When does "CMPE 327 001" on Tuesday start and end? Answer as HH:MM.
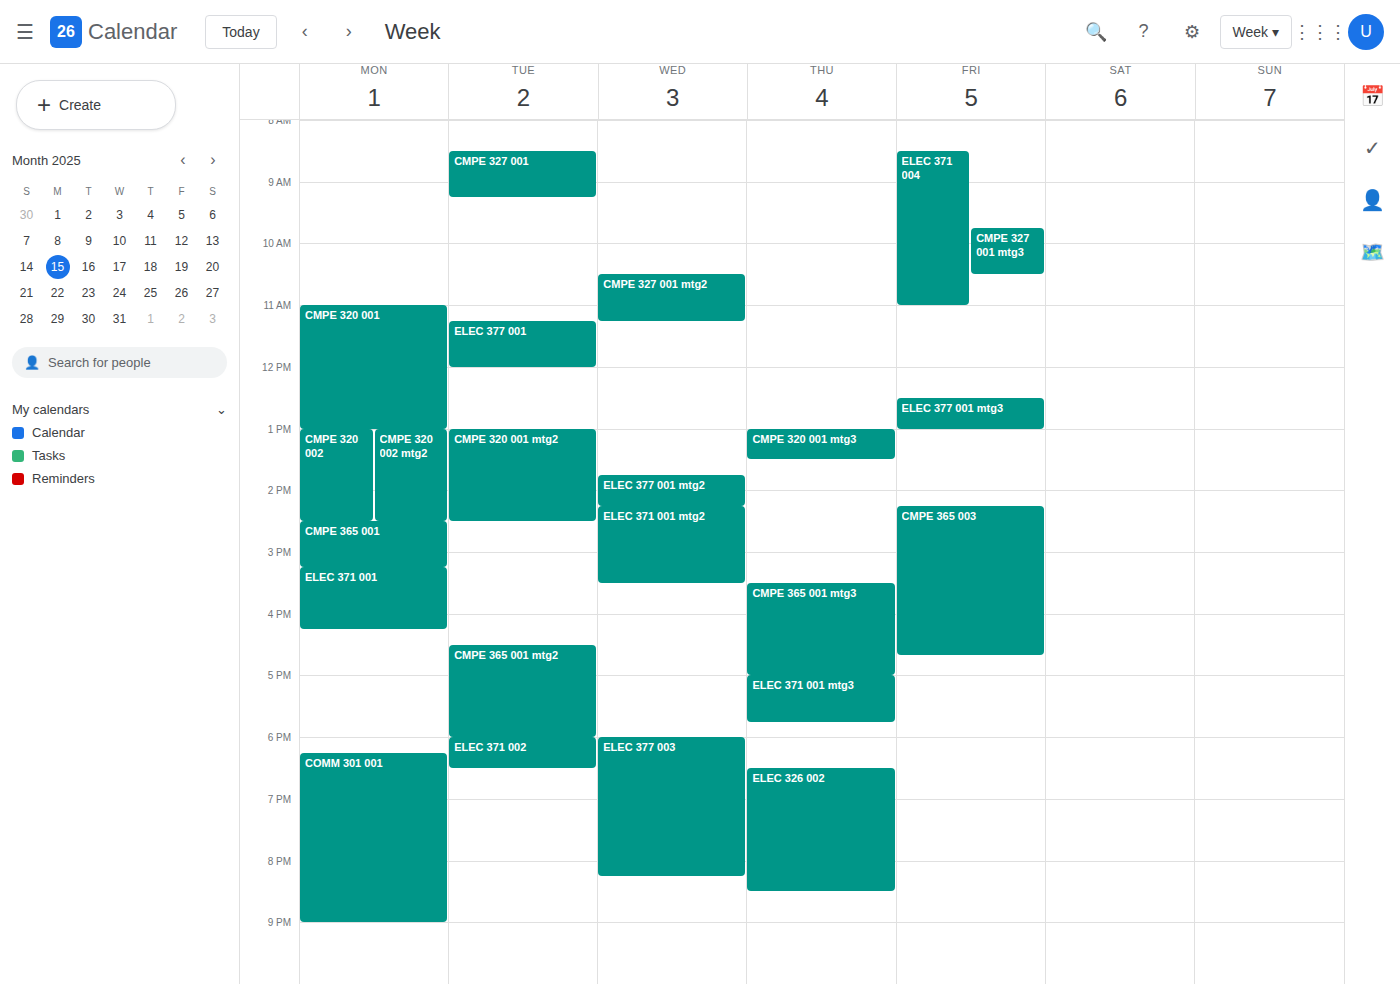
08:30 to 09:15